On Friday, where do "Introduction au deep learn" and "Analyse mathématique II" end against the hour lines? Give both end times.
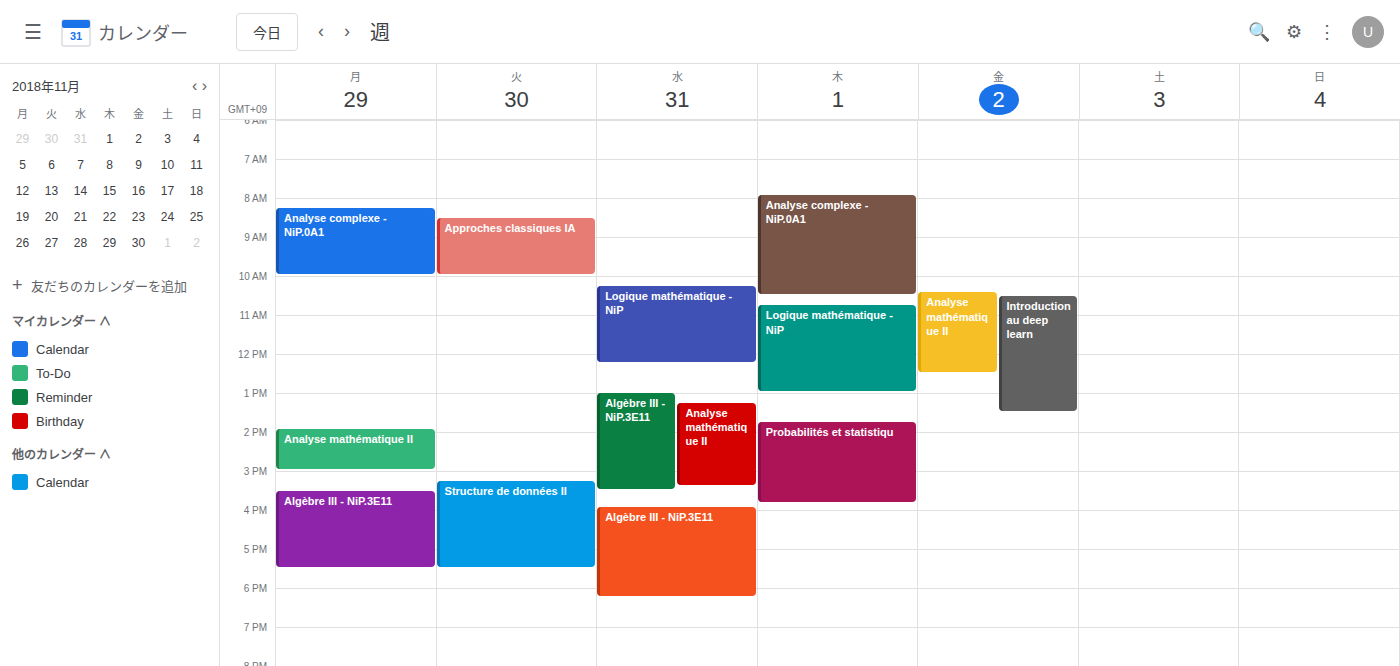
"Introduction au deep learn": 1:30 PM, halfway between the 1 PM and 2 PM lines. "Analyse mathématique II": 12:30 PM, halfway between the 12 PM and 1 PM lines.